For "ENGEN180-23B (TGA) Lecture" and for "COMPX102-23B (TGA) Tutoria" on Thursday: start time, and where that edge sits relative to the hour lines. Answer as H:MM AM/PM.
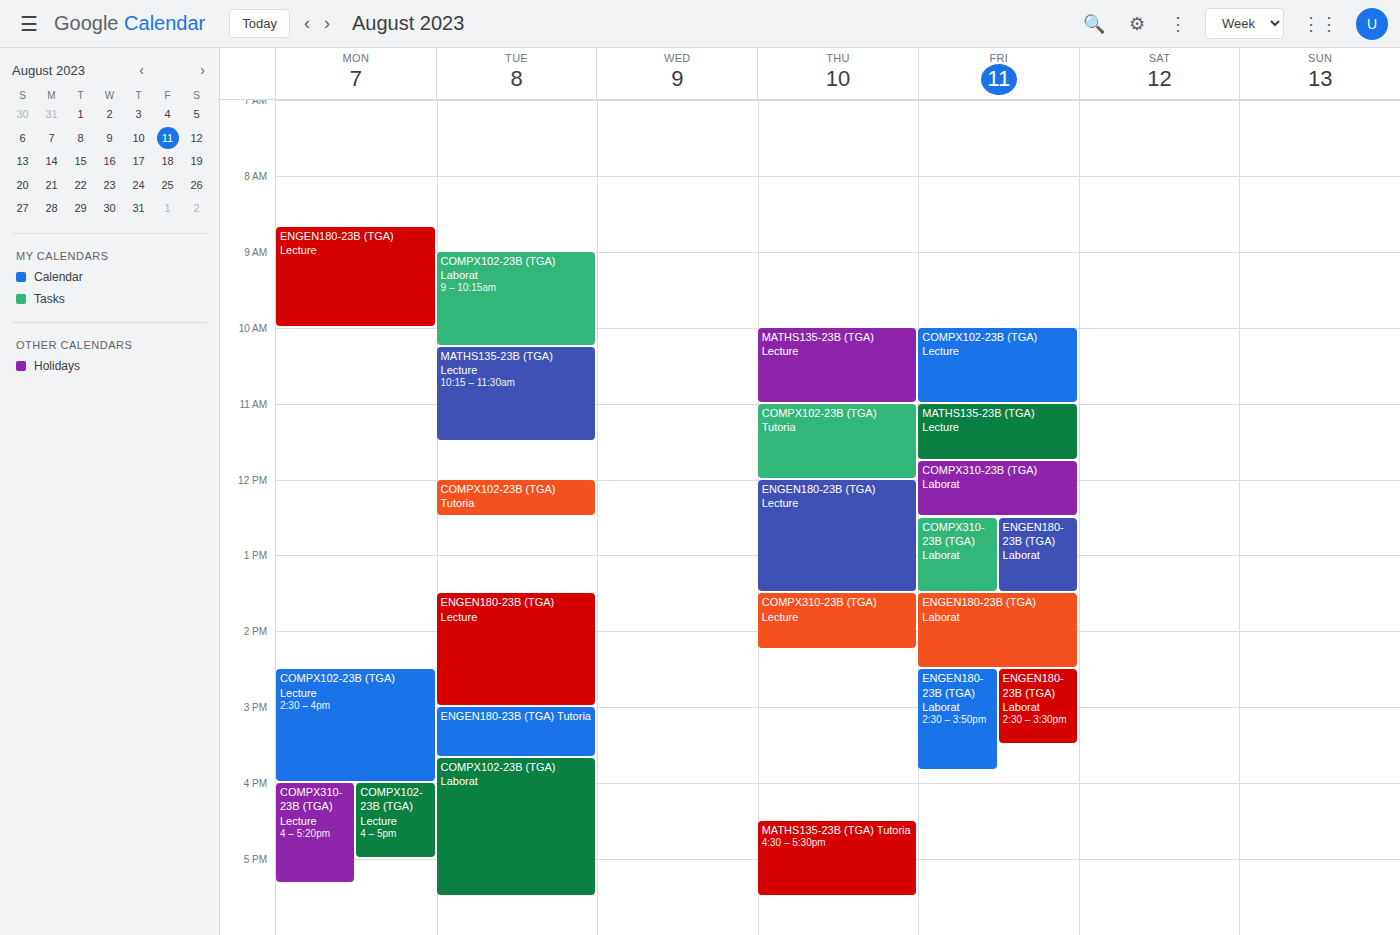
"ENGEN180-23B (TGA) Lecture": 12:00 PM, exactly on the 12 PM line. "COMPX102-23B (TGA) Tutoria": 11:00 AM, exactly on the 11 AM line.